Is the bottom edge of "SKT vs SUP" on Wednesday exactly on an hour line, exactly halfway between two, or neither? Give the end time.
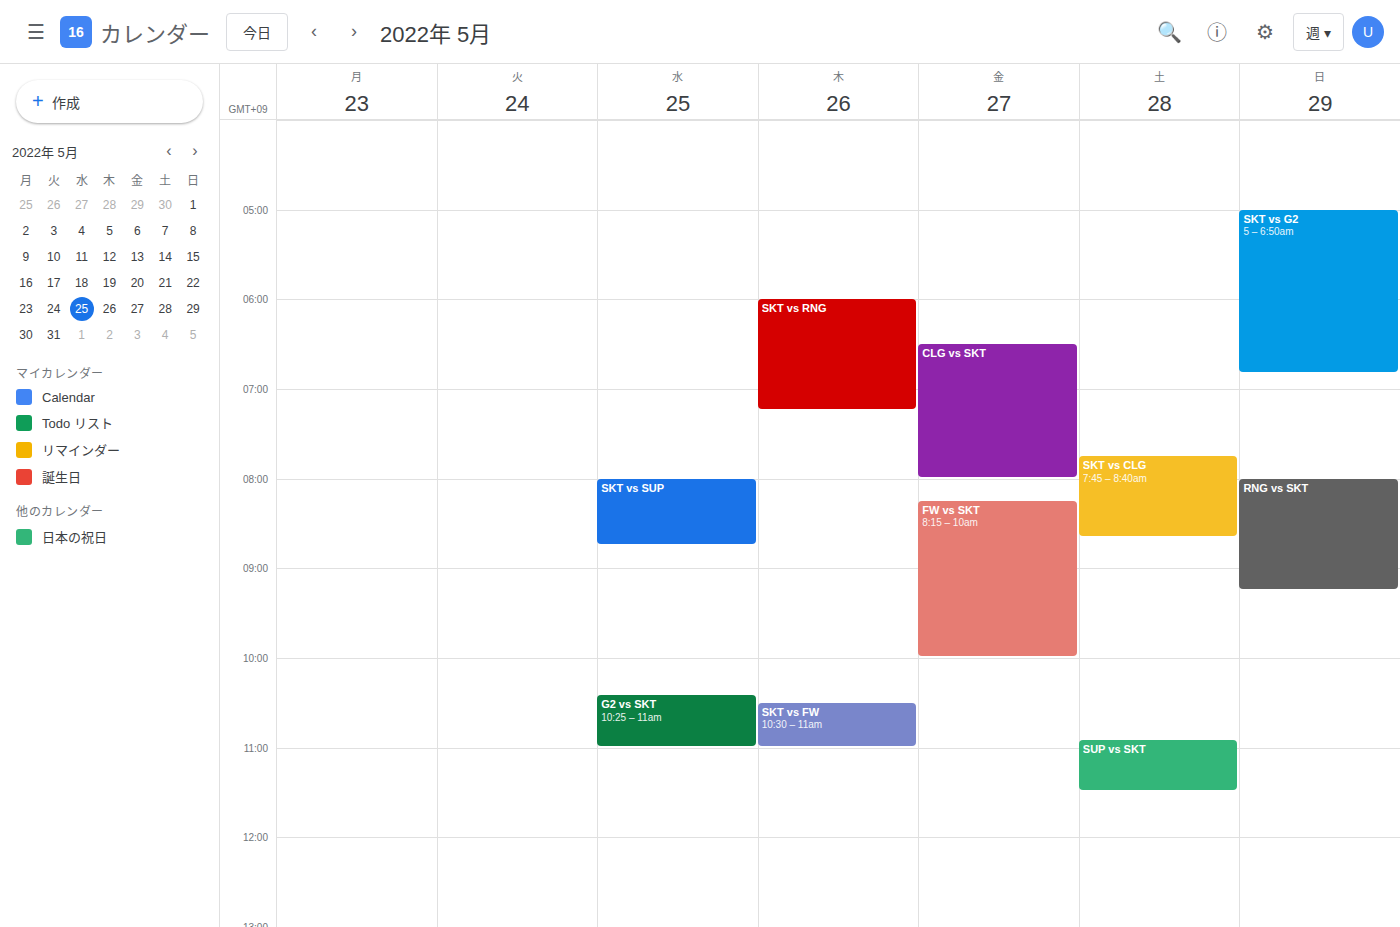
8:45 AM -- neither: three quarters of the way from the 8 AM line to the 9 AM line.